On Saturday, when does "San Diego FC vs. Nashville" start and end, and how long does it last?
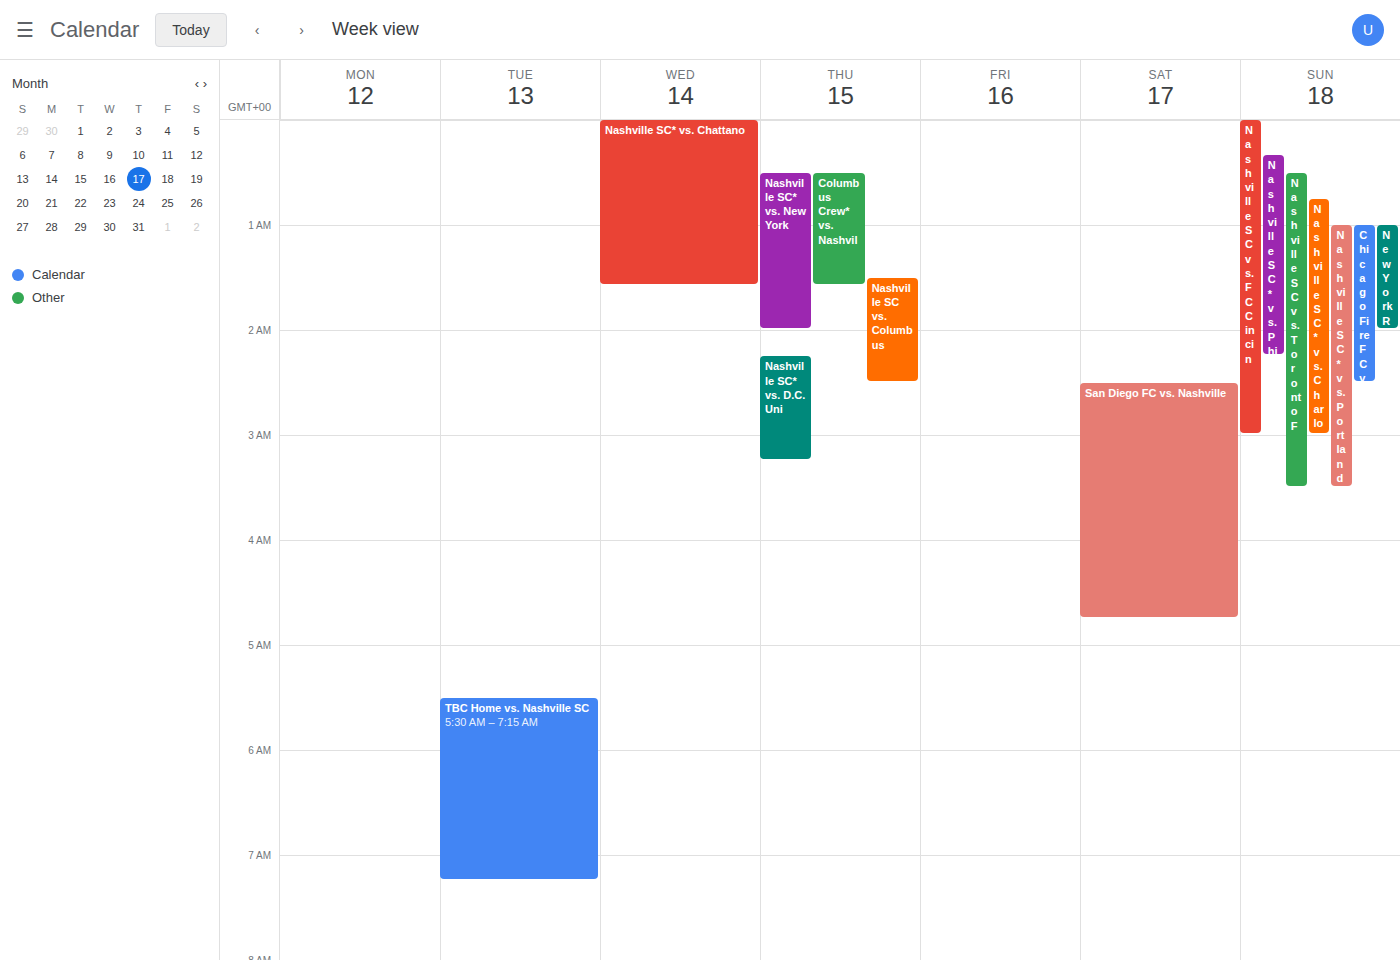
2:30 AM to 4:45 AM, 2 hours 15 minutes